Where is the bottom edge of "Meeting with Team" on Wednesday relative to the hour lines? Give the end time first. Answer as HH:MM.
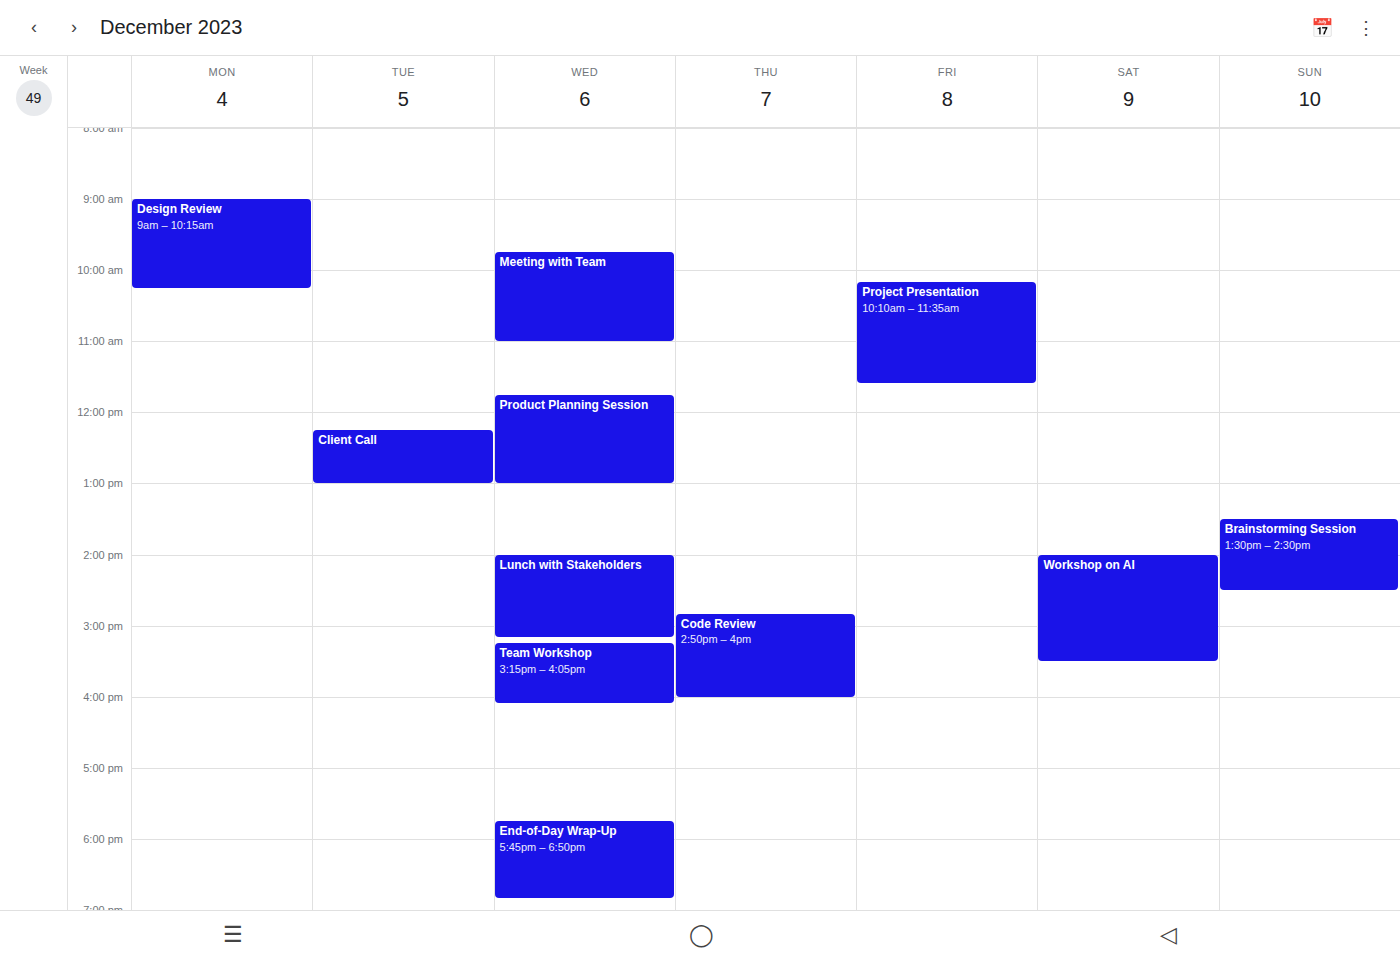
11:00 -- exactly on the 11:00 line.